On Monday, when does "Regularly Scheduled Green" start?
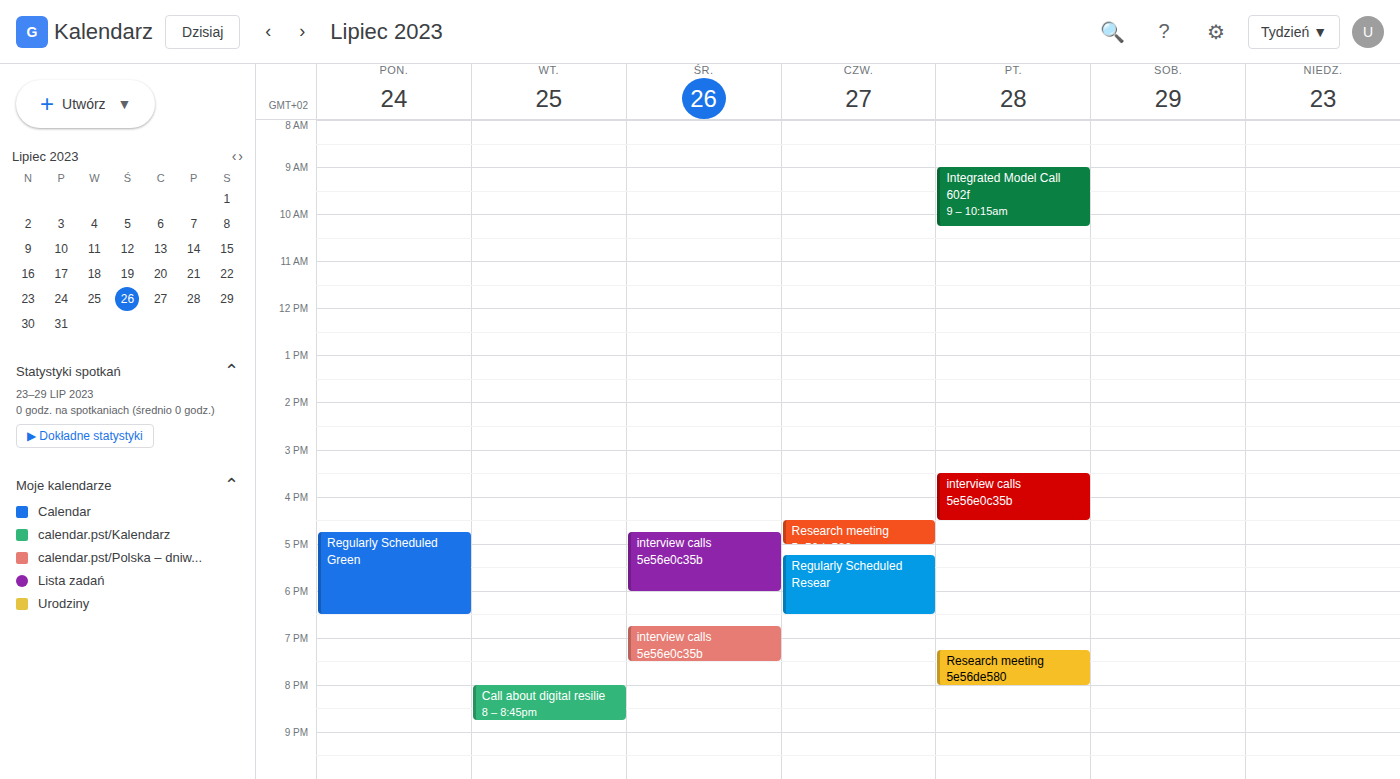
4:45 PM